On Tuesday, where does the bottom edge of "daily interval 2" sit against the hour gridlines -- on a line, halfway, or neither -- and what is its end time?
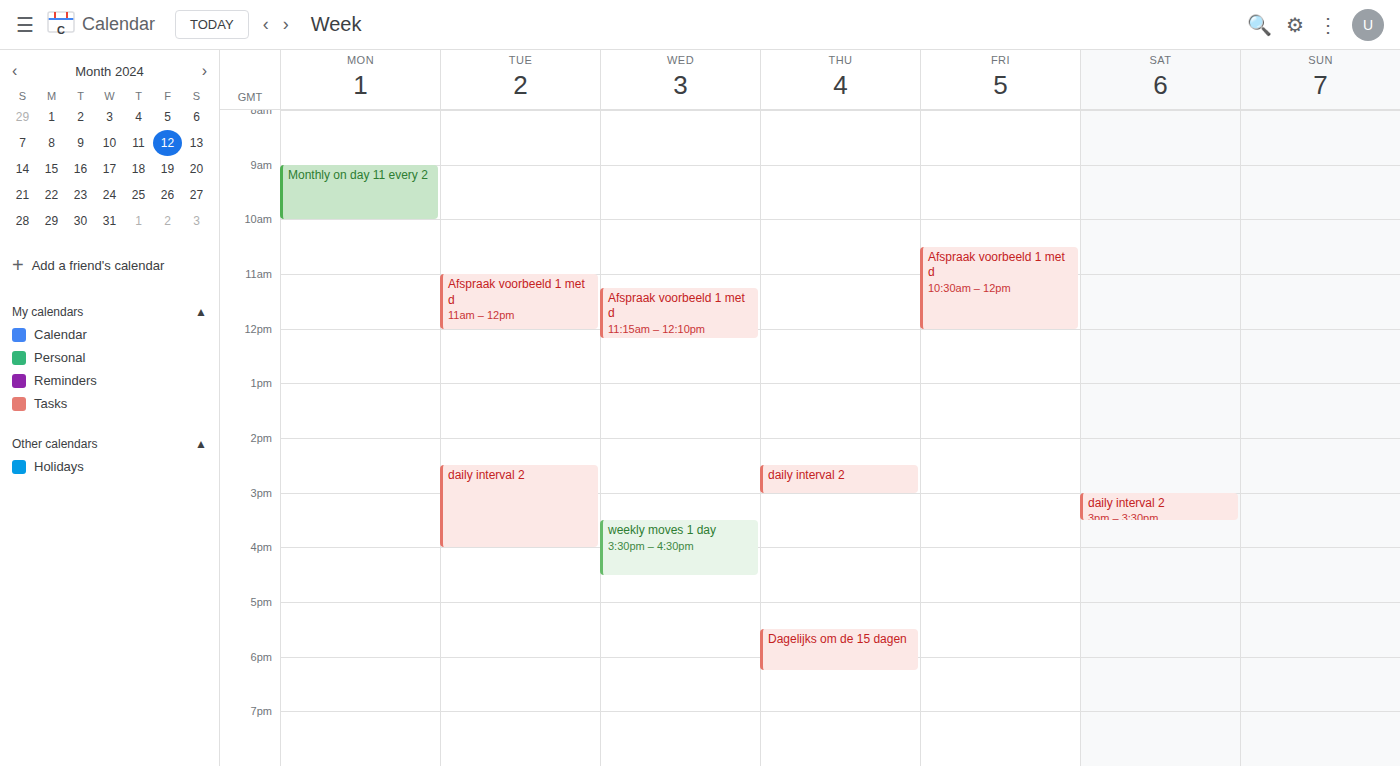
4:00 PM -- exactly on the 4 PM line.